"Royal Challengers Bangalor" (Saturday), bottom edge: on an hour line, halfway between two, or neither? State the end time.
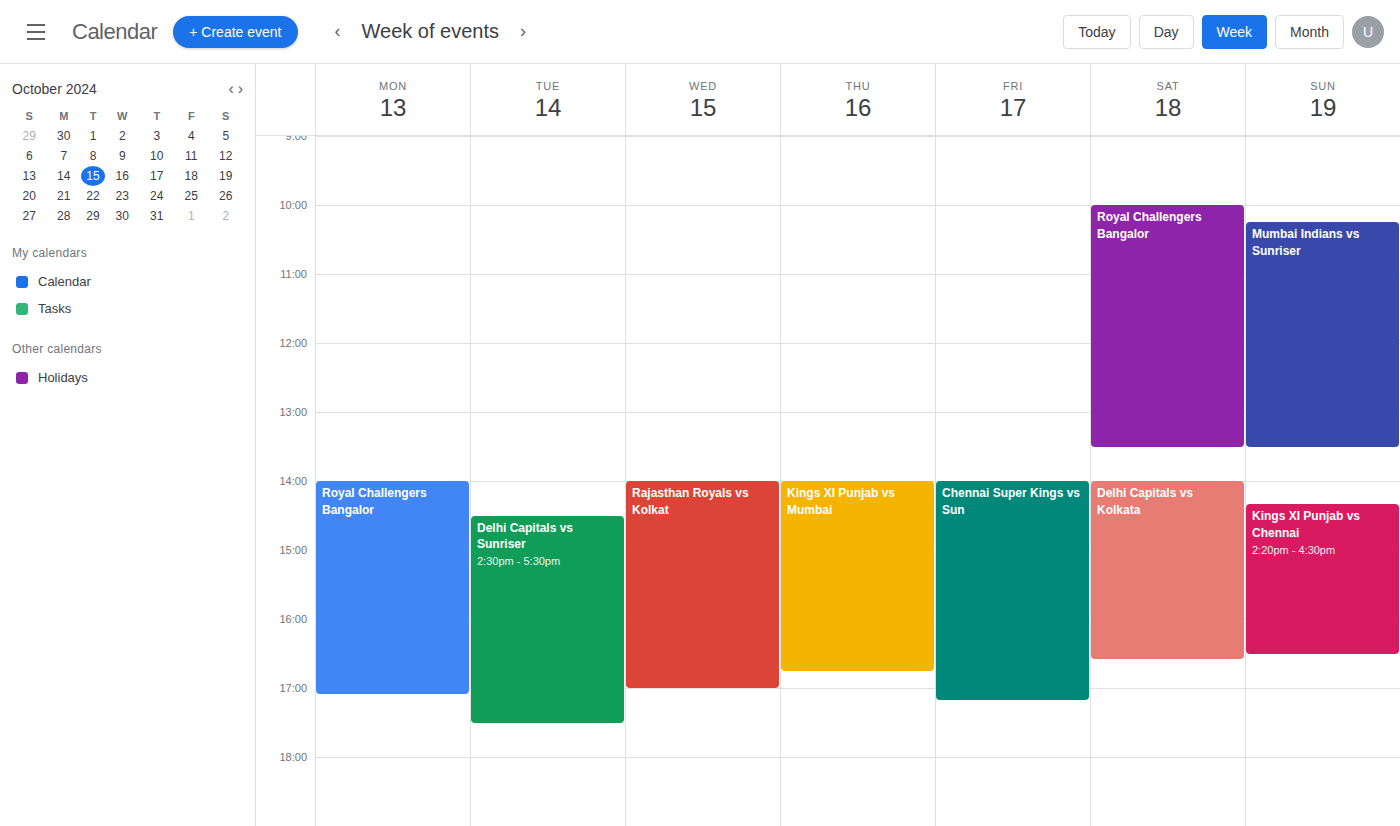
1:30 PM -- halfway between the 1 PM and 2 PM lines.